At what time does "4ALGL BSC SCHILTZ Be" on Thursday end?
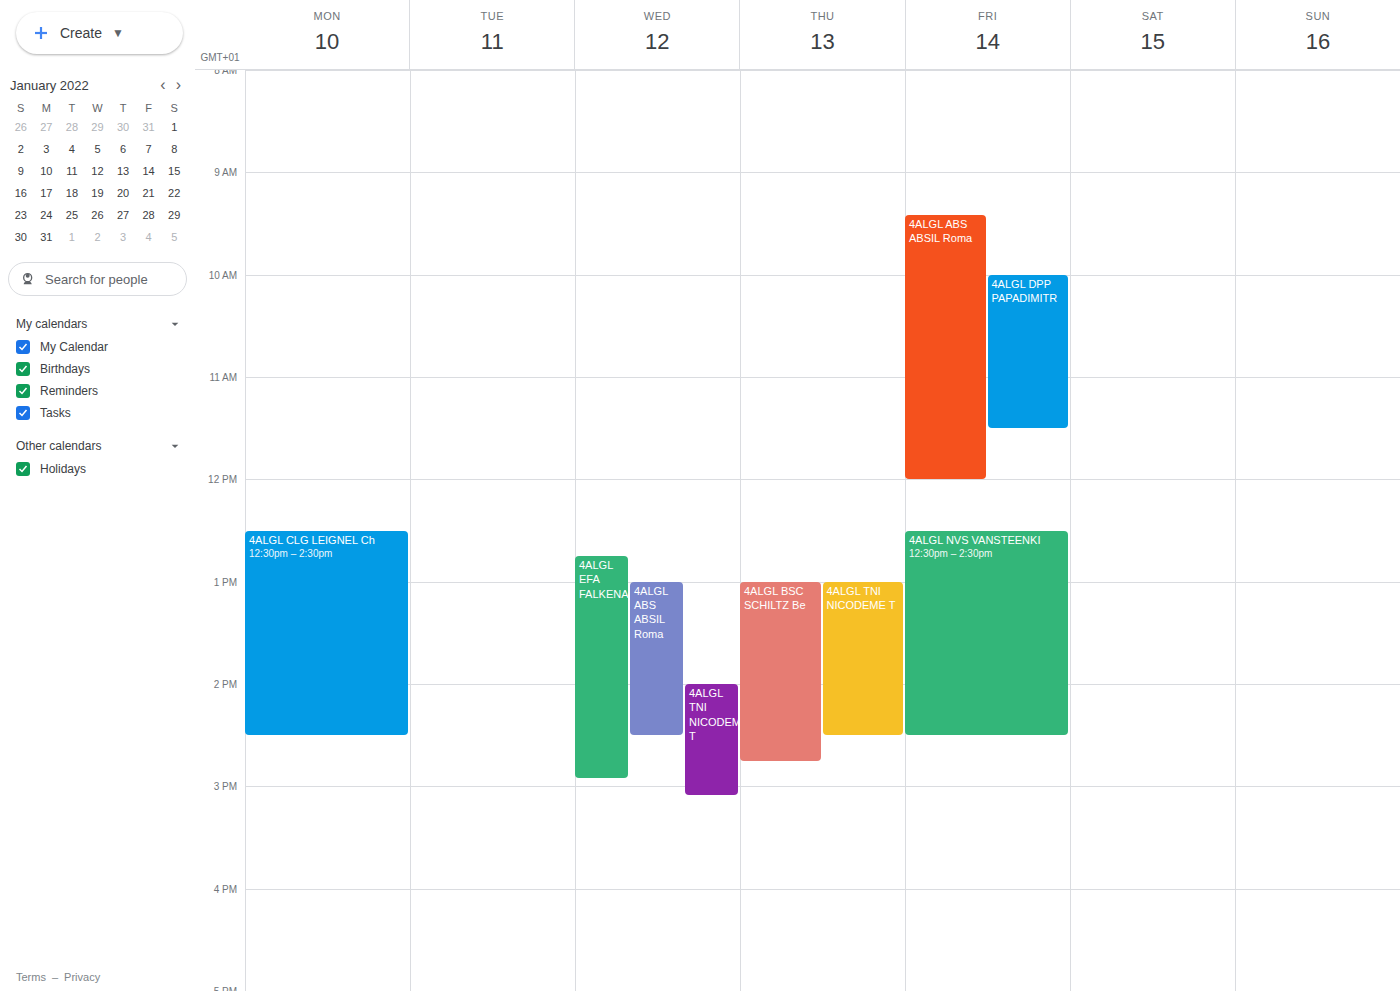
2:45 PM